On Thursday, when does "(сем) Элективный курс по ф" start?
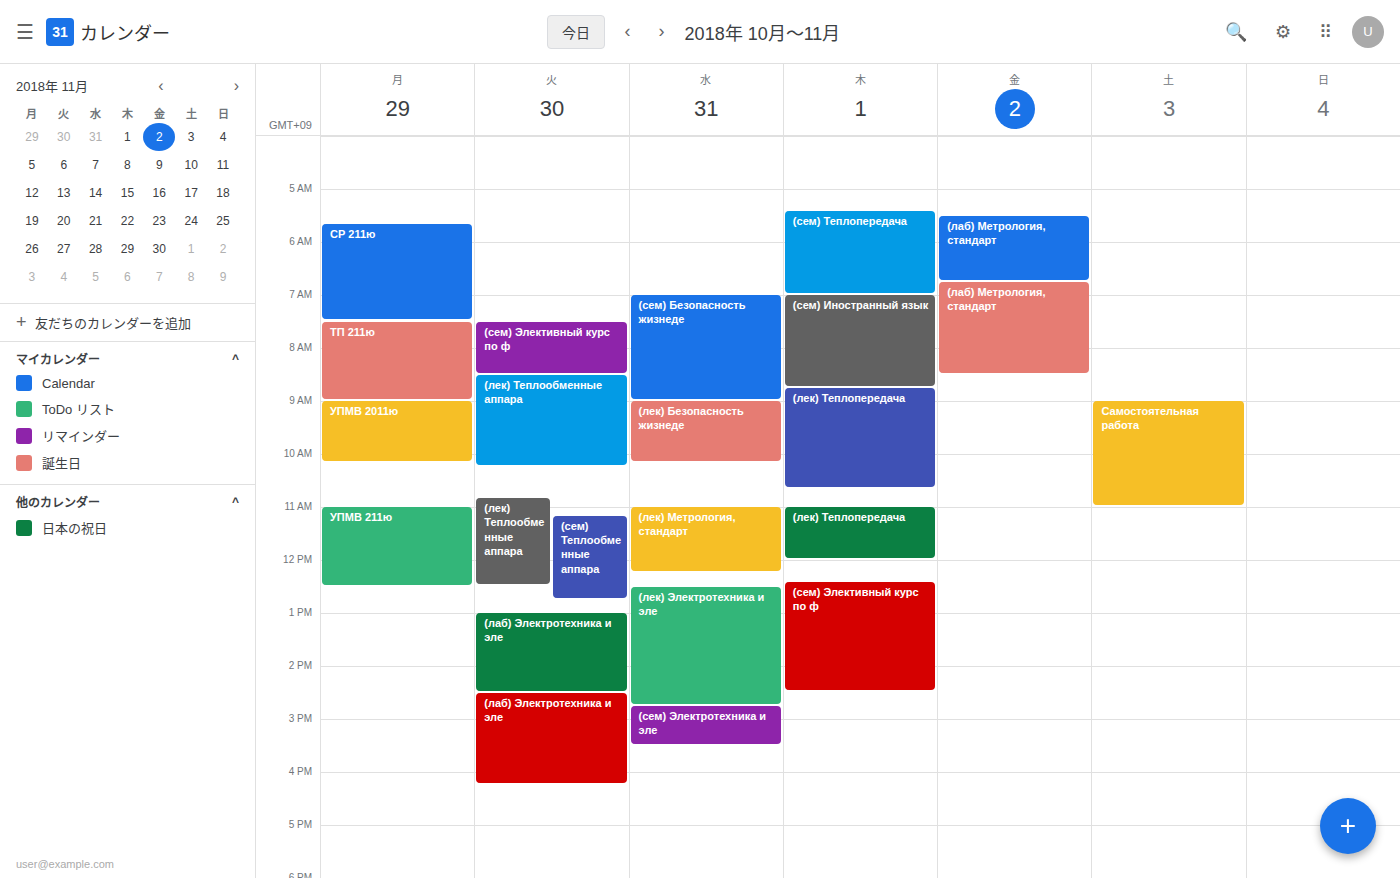
12:25 PM